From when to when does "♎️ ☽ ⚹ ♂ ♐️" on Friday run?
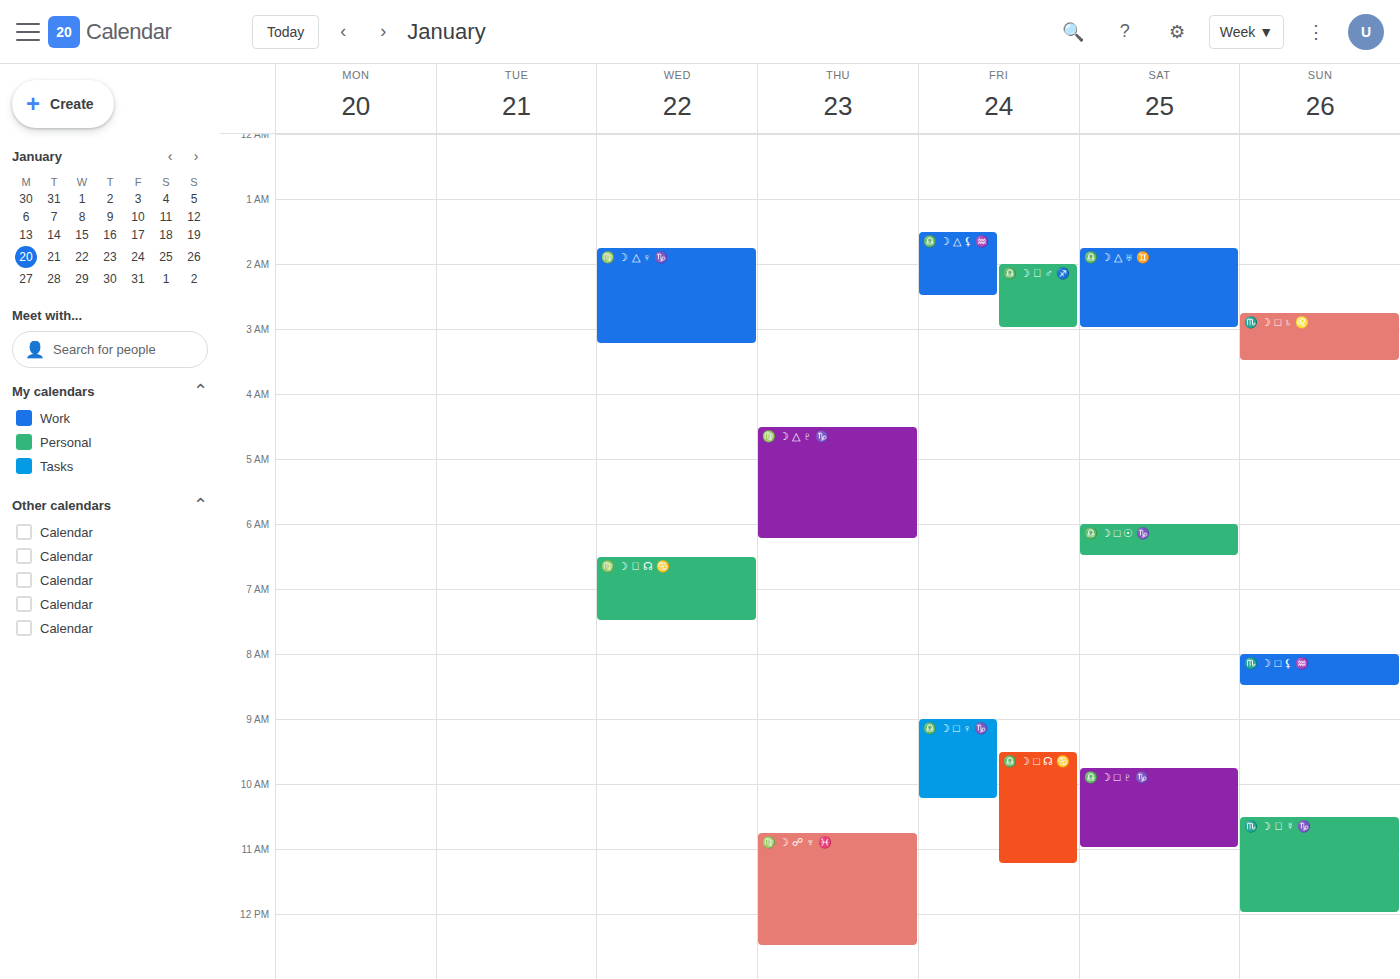
2:00 AM to 3:00 AM